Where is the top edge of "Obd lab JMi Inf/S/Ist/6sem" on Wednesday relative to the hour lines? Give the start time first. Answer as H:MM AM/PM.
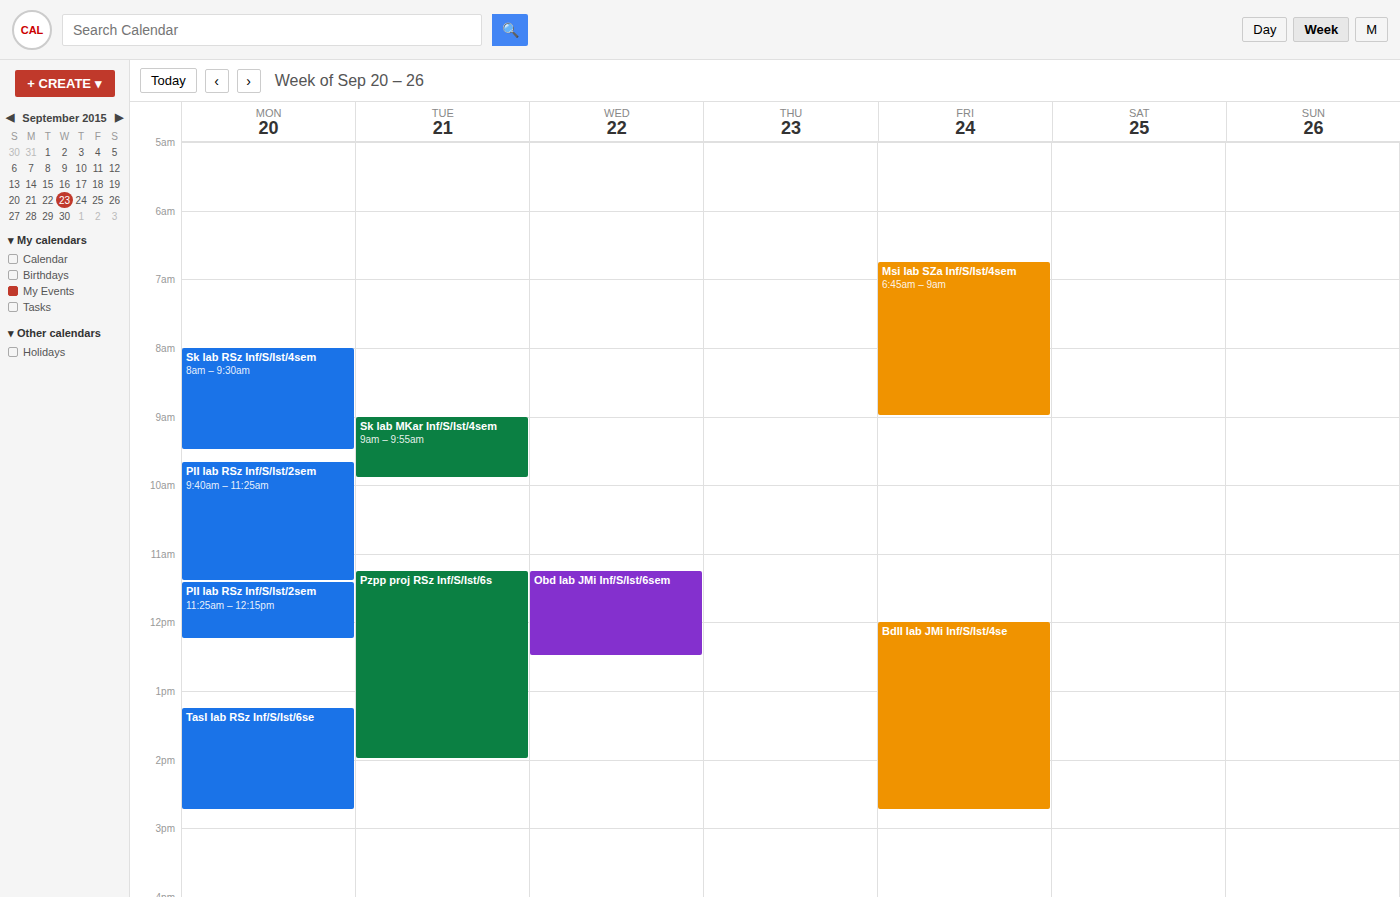
11:15 AM -- neither: a quarter of the way from the 11 AM line to the 12 PM line.